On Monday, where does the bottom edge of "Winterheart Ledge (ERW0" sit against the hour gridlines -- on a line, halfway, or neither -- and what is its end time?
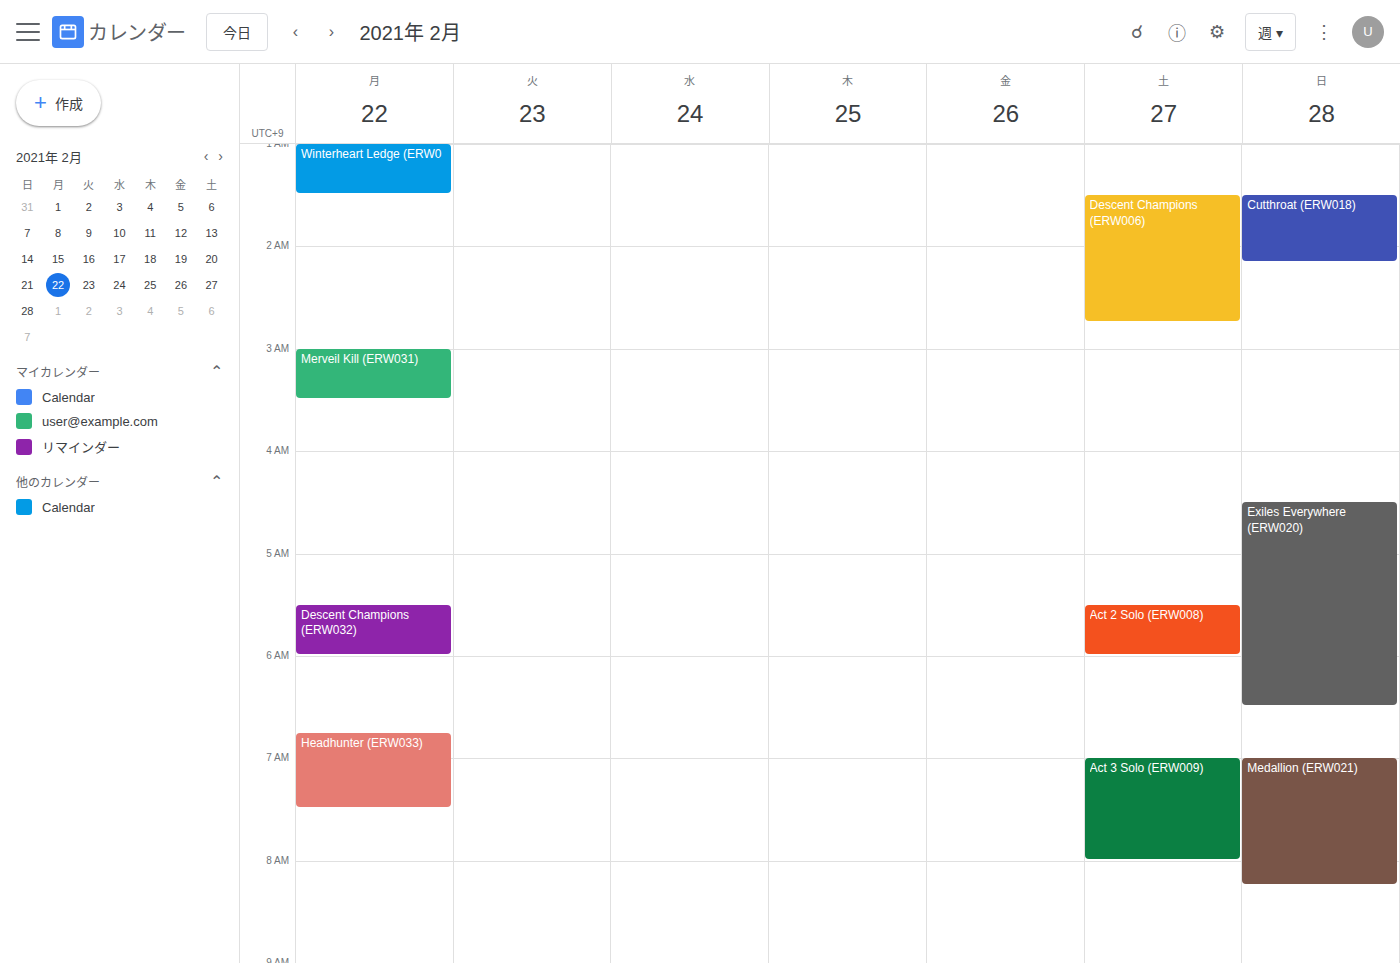
1:30 AM -- halfway between the 1 AM and 2 AM lines.